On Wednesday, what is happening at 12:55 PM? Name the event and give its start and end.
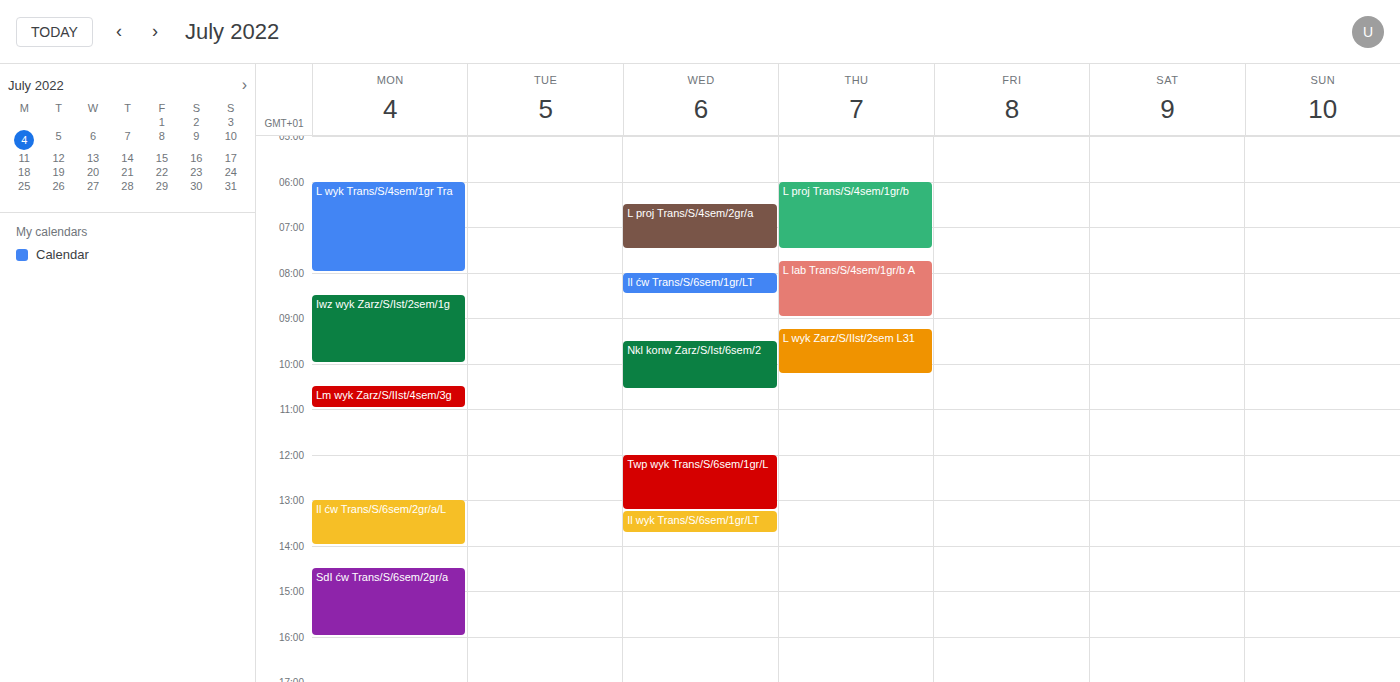
"Twp wyk Trans/S/6sem/1gr/L", 12:00 PM to 1:15 PM